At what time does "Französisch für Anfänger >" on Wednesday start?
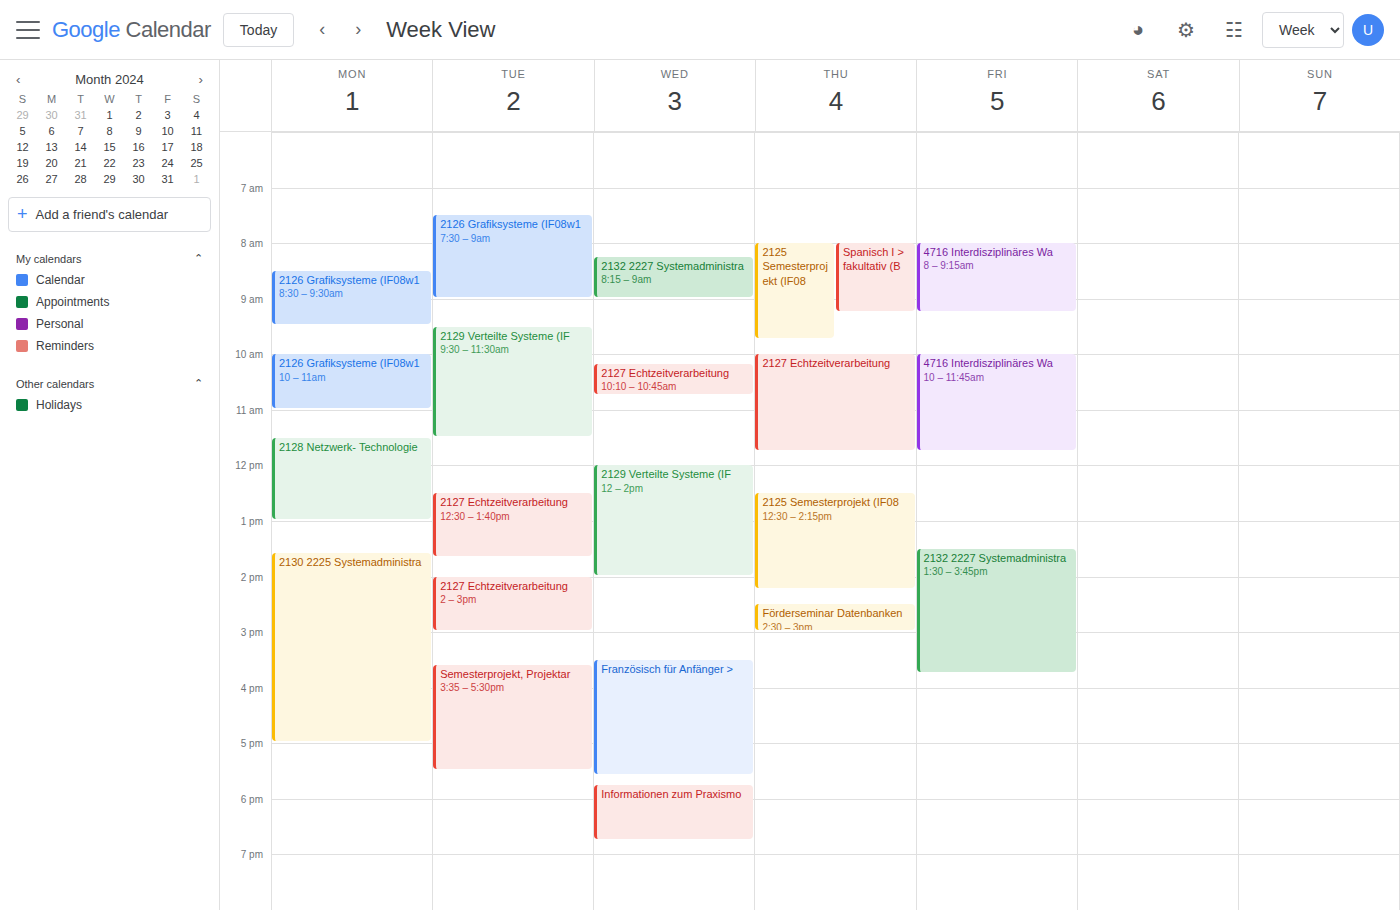
3:30 PM